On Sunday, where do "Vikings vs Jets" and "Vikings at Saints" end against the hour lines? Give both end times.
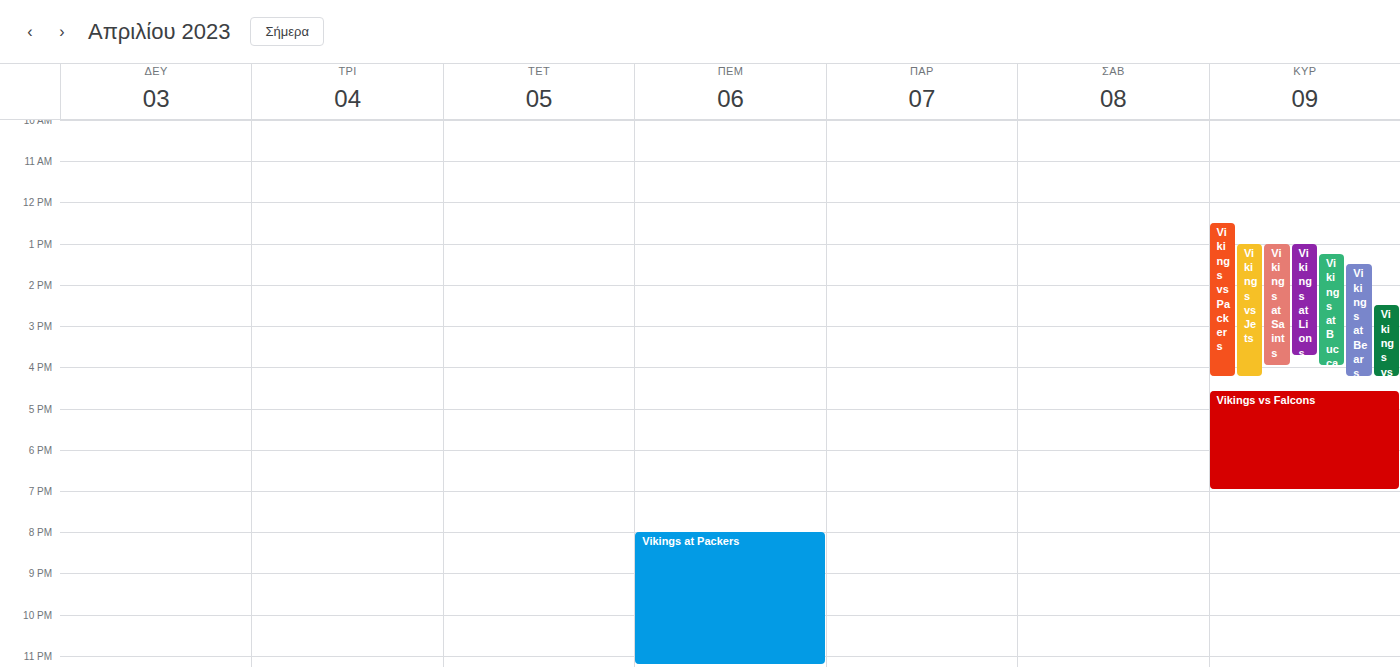
"Vikings vs Jets": 16:15, neither: a quarter of the way from the 16:00 line to the 17:00 line. "Vikings at Saints": 16:00, exactly on the 16:00 line.